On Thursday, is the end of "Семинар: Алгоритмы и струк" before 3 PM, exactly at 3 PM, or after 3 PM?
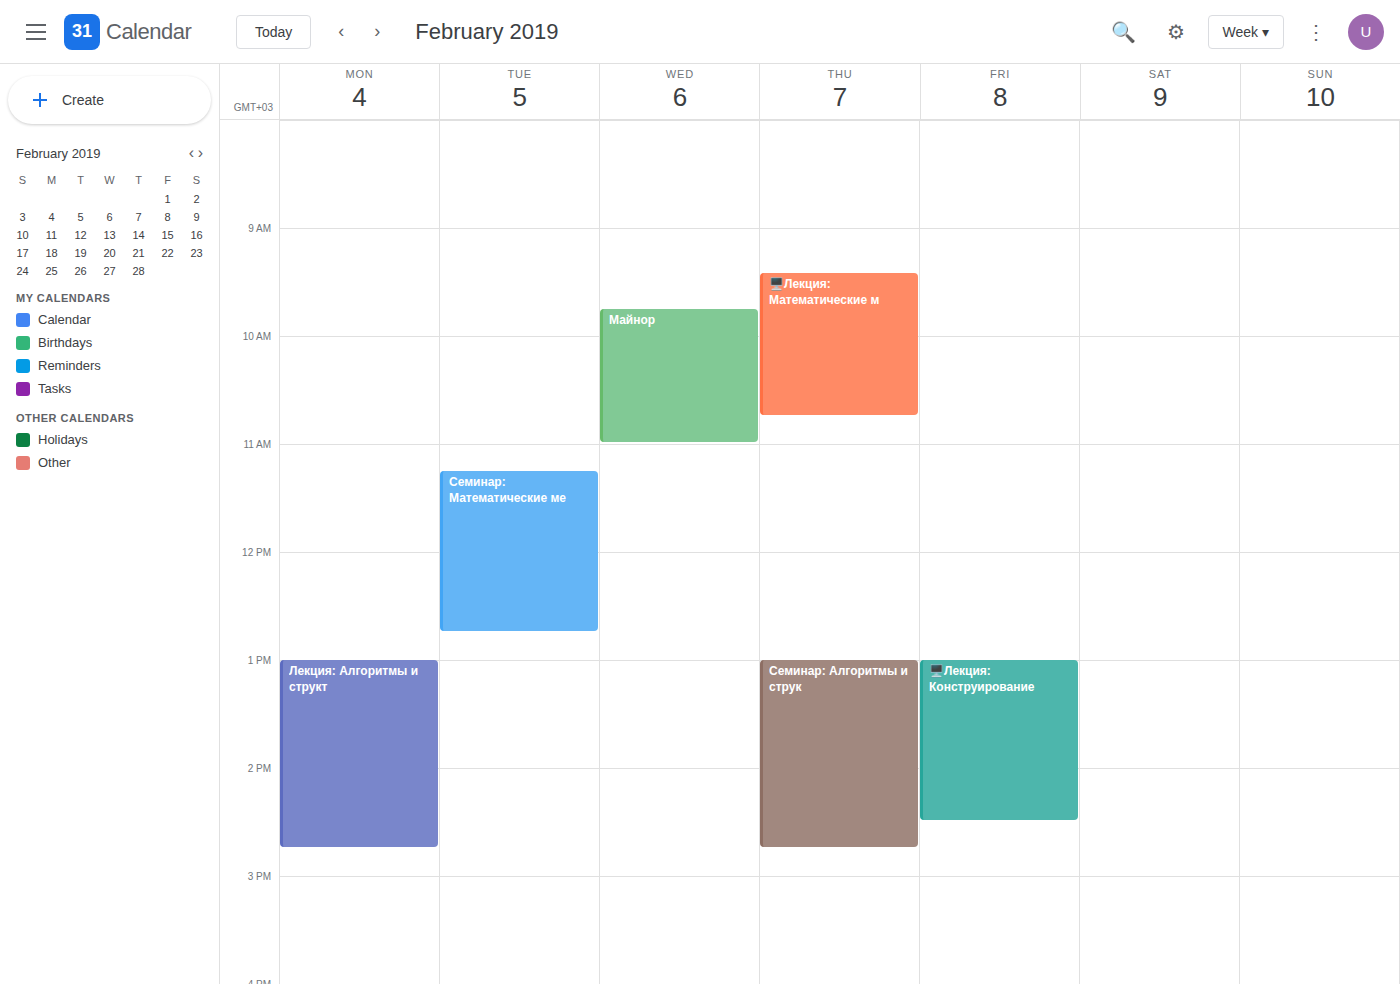
2:45 PM -- before 3 PM, 15 minutes above the 3 PM line.